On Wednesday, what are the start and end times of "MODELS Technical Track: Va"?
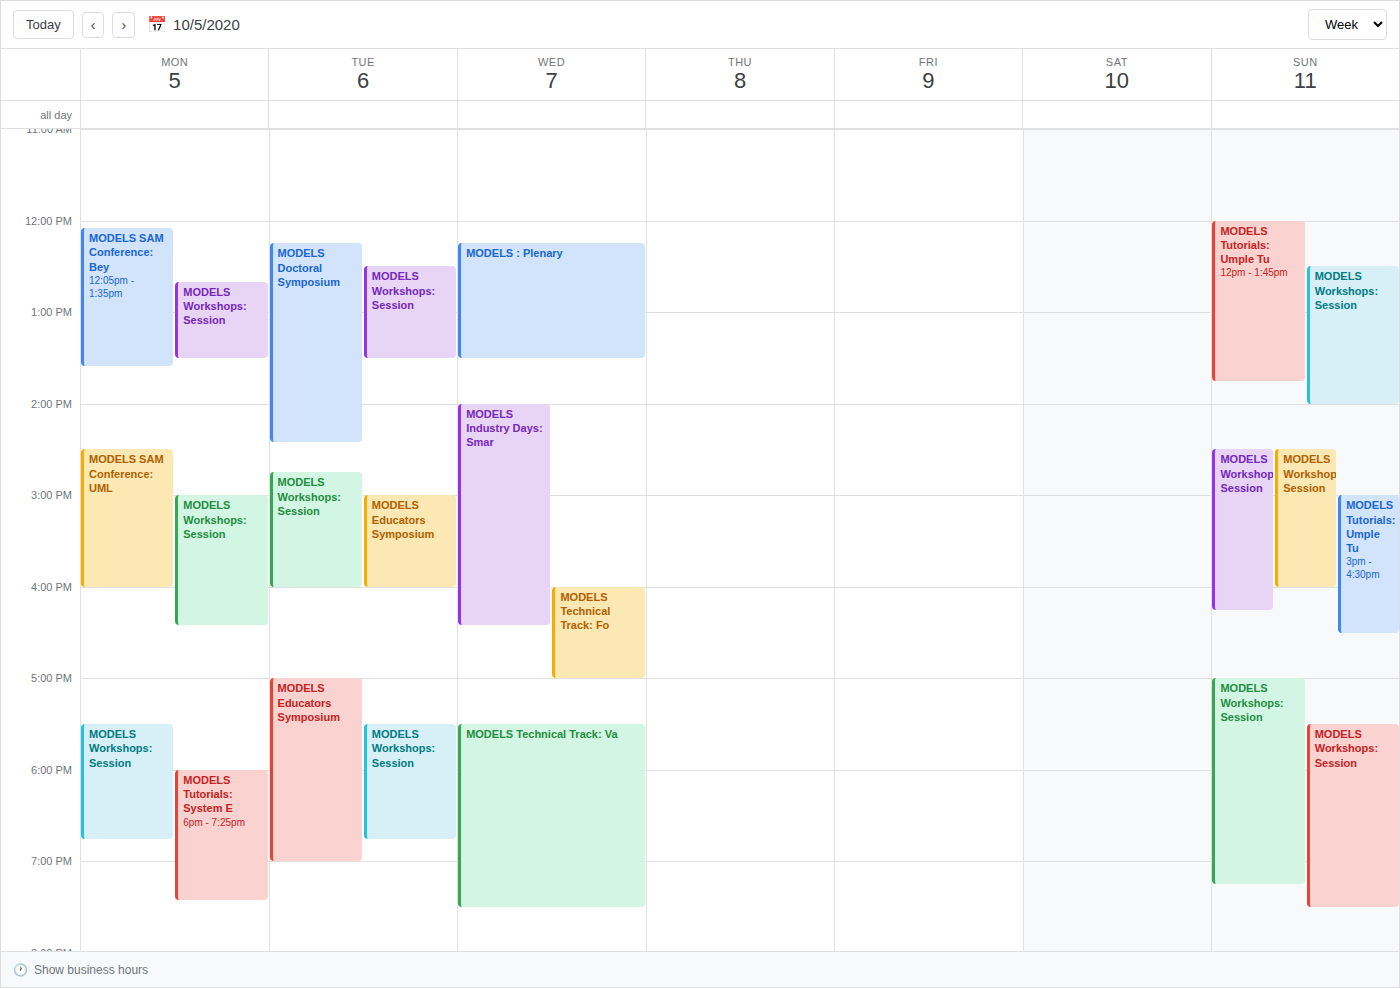
5:30 PM to 7:30 PM